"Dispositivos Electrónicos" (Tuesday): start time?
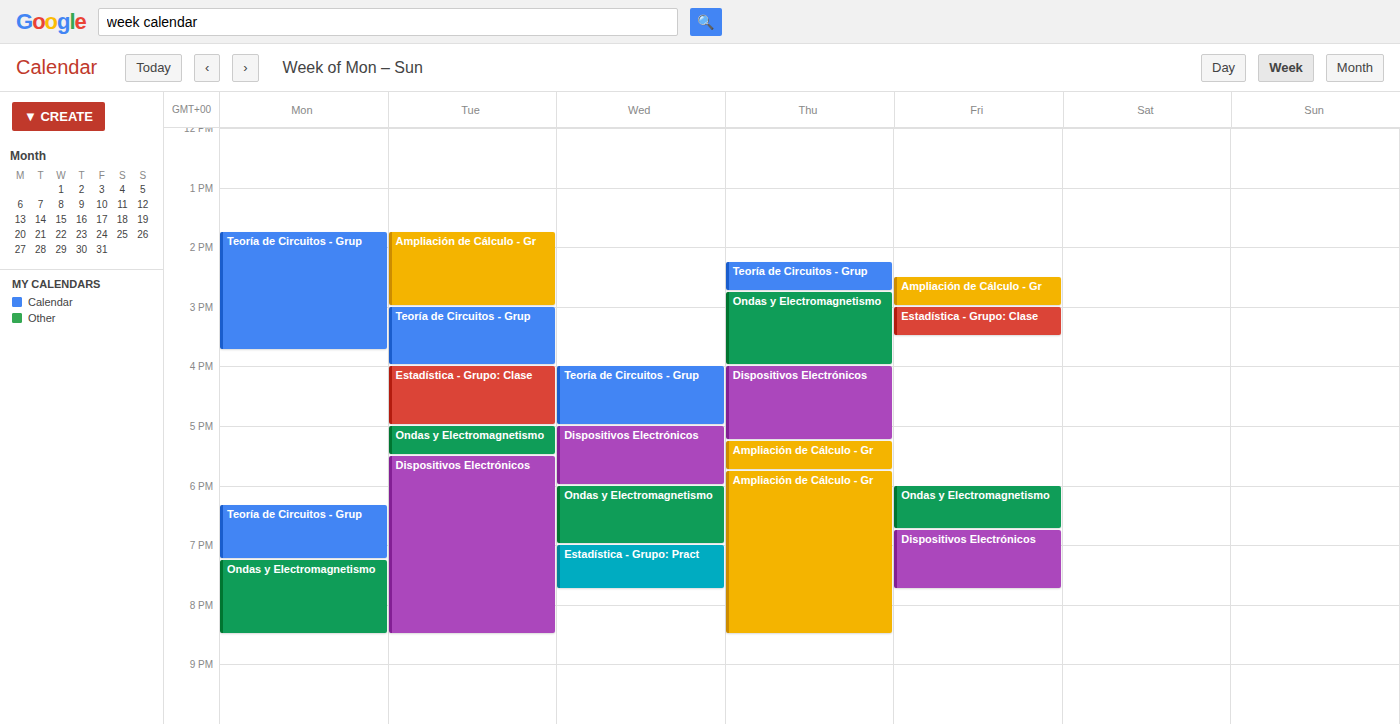
5:30 PM